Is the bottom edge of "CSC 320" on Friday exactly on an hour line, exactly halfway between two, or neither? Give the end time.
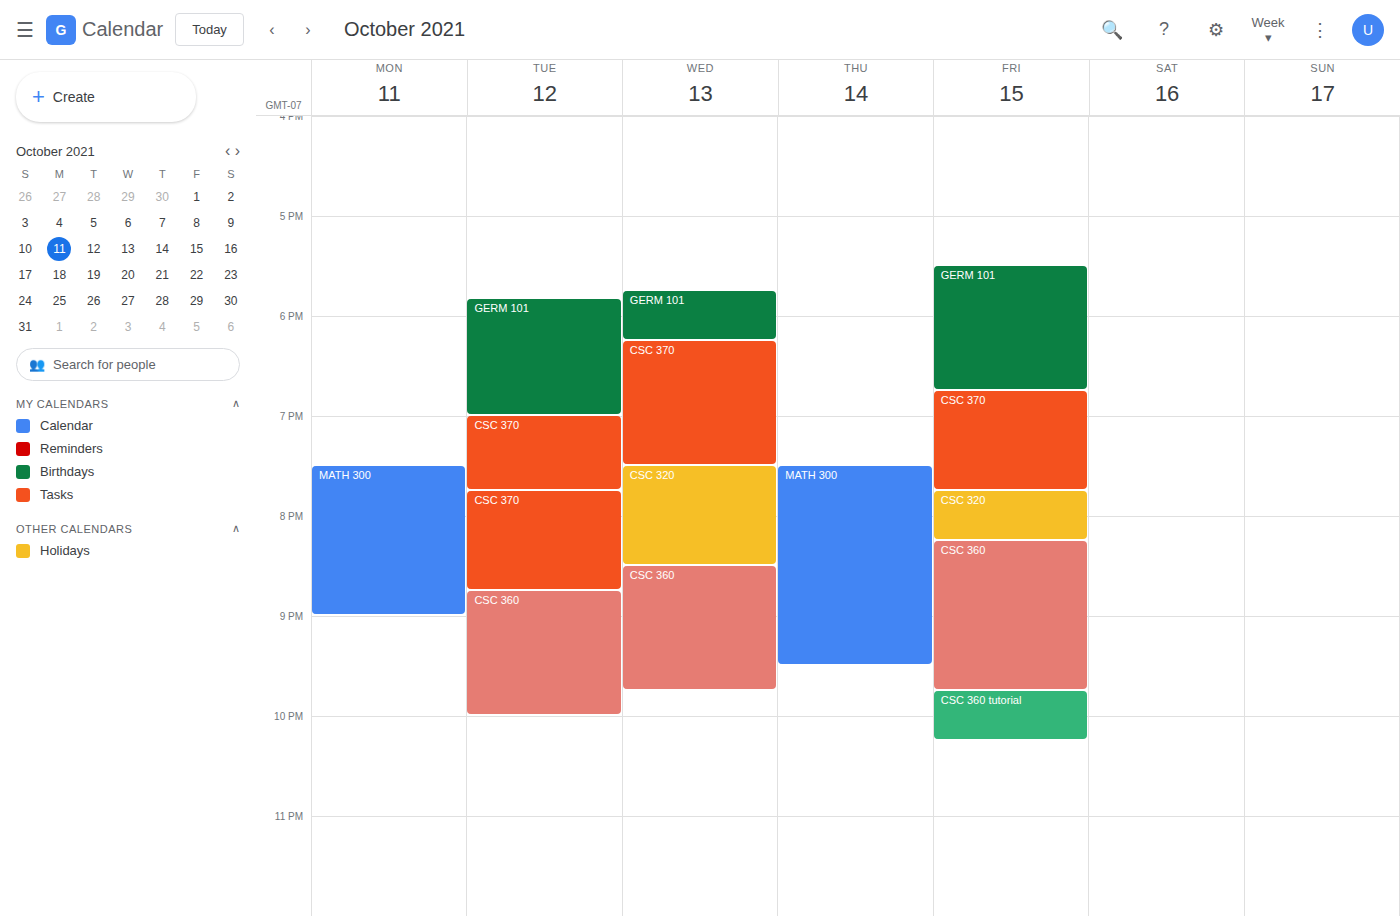
8:15 PM -- neither: a quarter of the way from the 8 PM line to the 9 PM line.